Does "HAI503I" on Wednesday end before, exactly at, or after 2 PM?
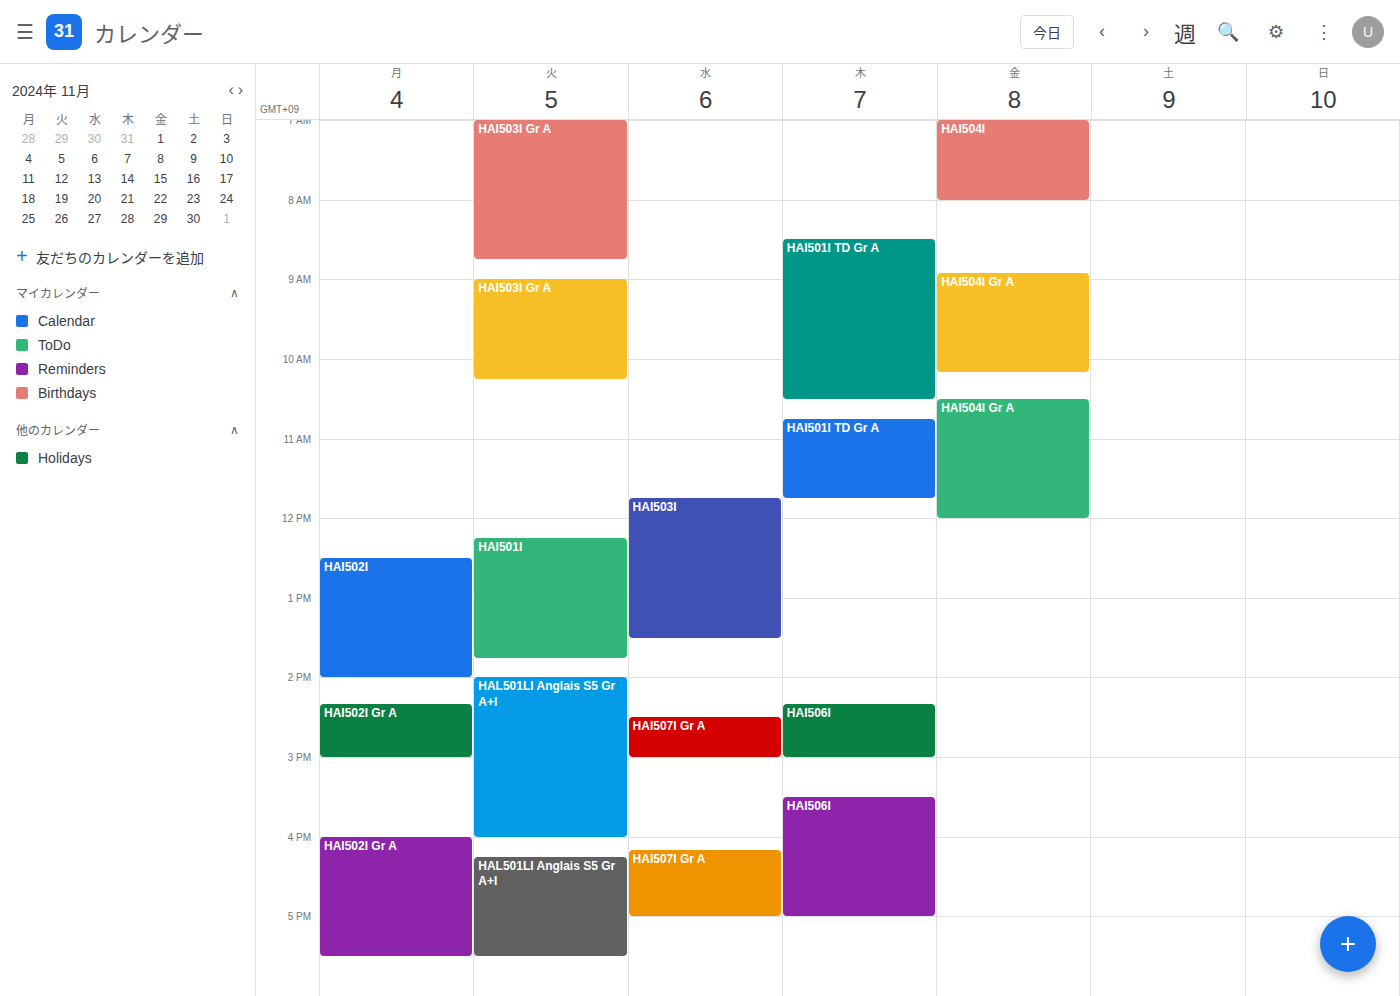
1:30 PM -- before 2 PM, 30 minutes above the 2 PM line.